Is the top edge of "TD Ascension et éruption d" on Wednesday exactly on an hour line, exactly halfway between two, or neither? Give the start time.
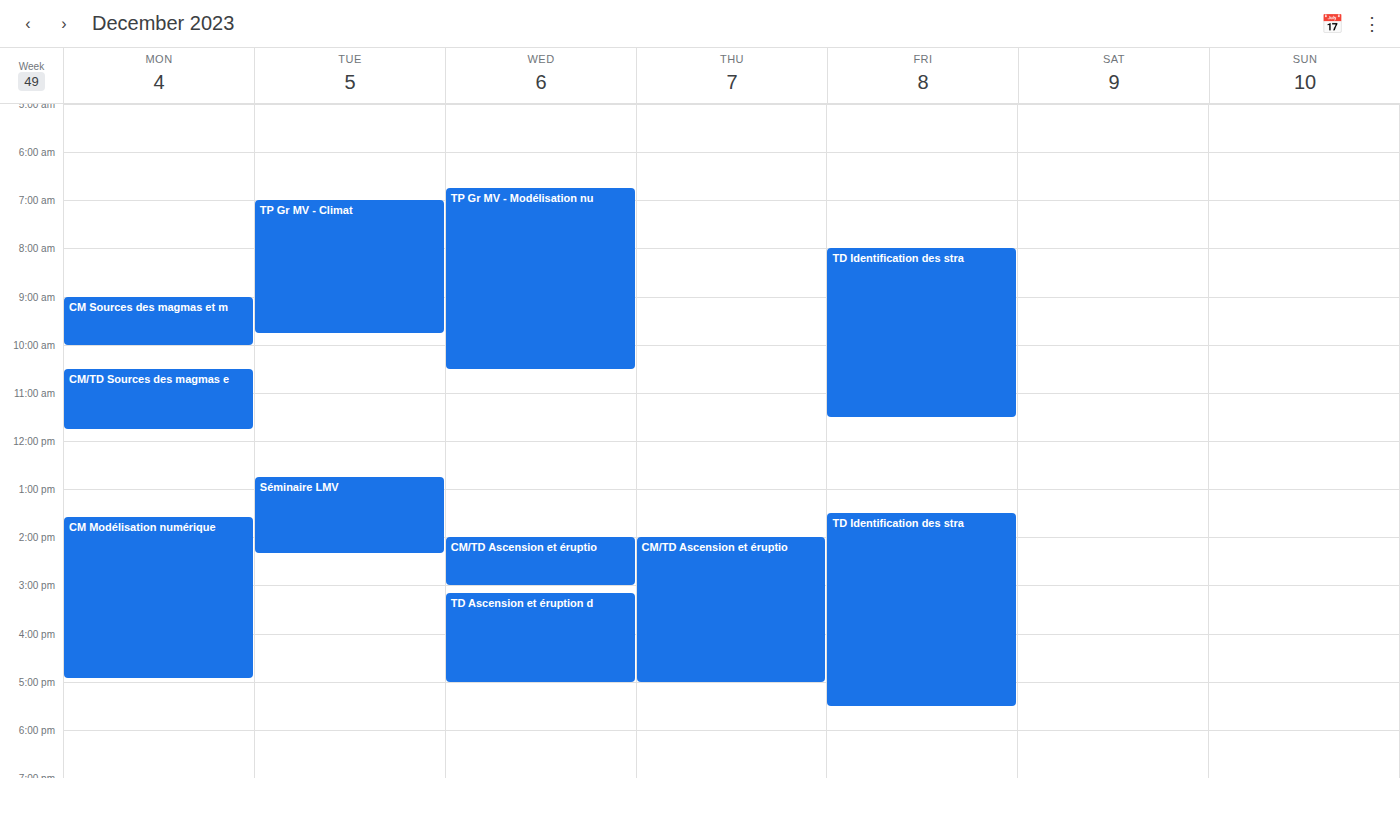
3:10 PM -- neither: 10 minutes below the 3 PM line and 50 minutes above the 4 PM line.